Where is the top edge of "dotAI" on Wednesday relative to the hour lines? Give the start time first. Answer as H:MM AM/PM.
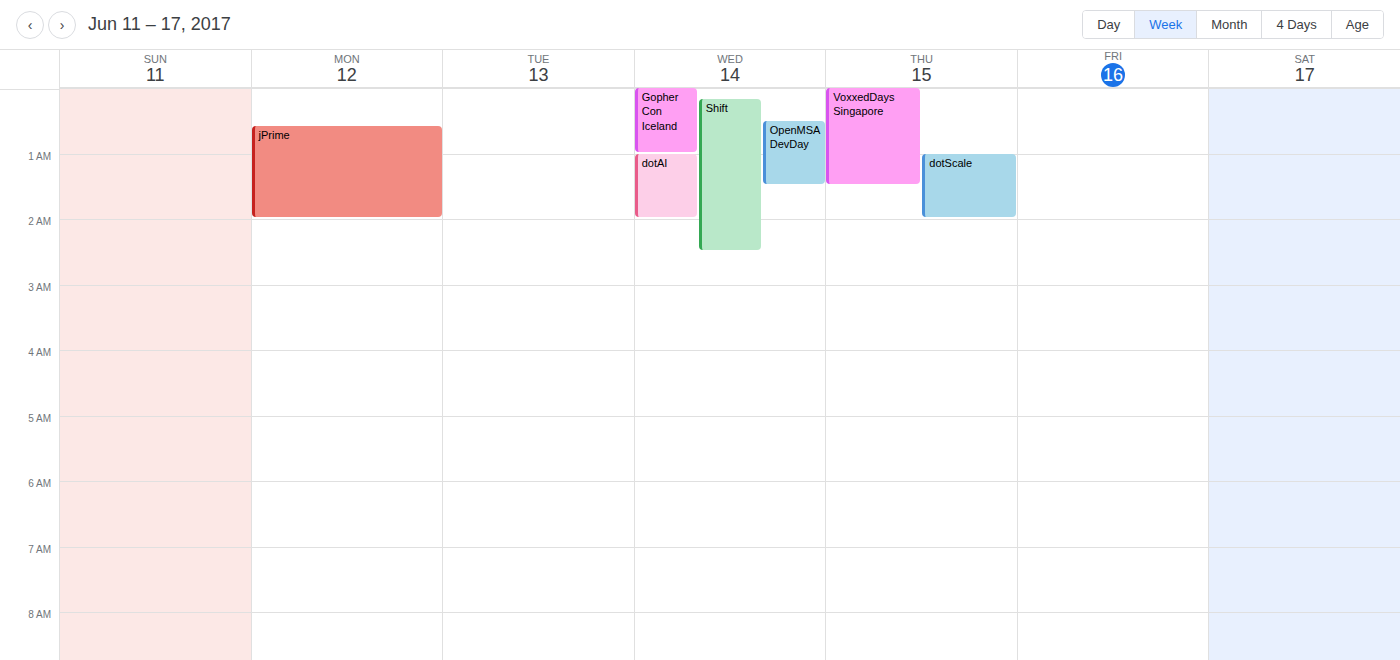
1:00 AM -- exactly on the 1 AM line.